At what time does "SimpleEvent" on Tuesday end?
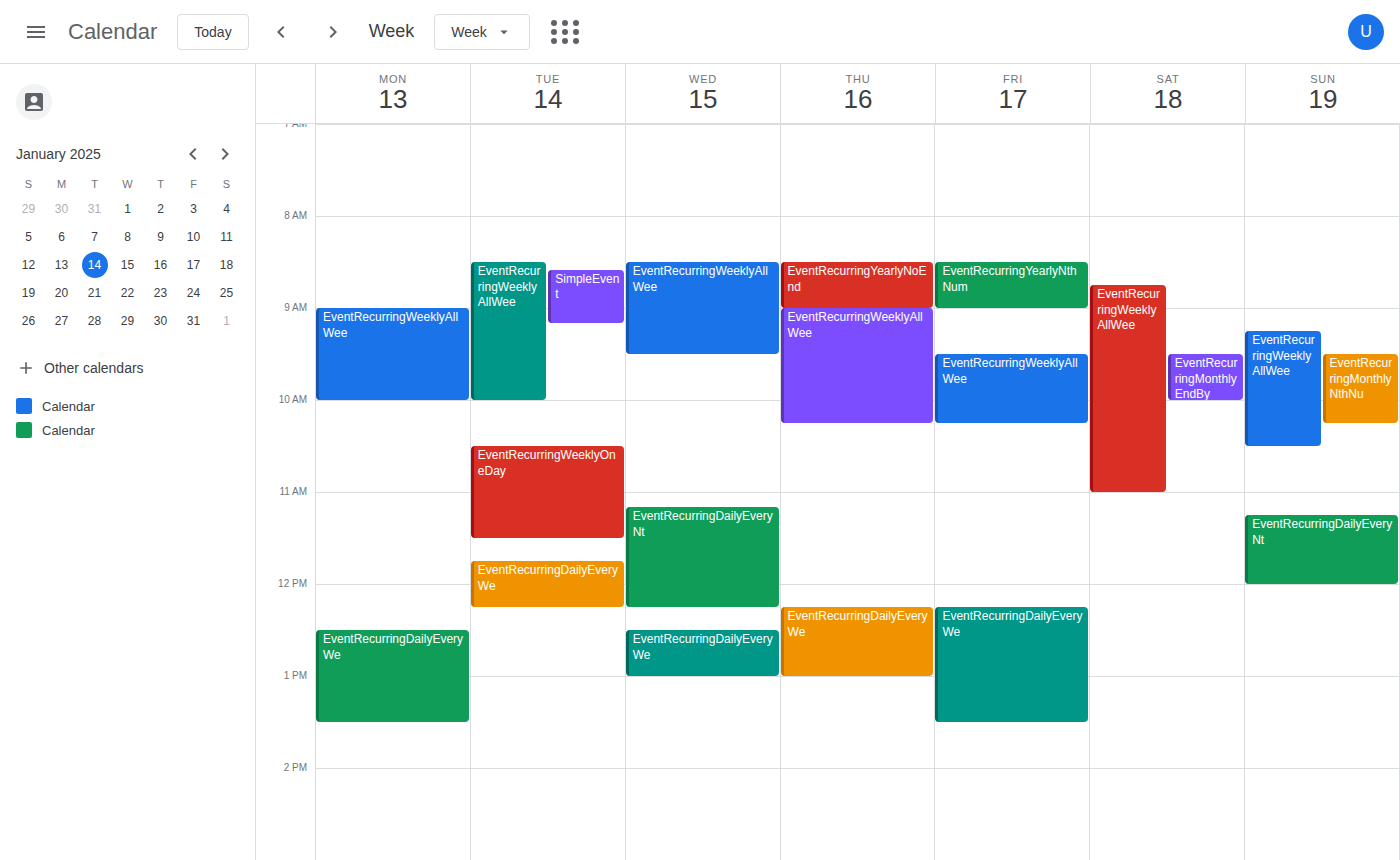
9:10 AM